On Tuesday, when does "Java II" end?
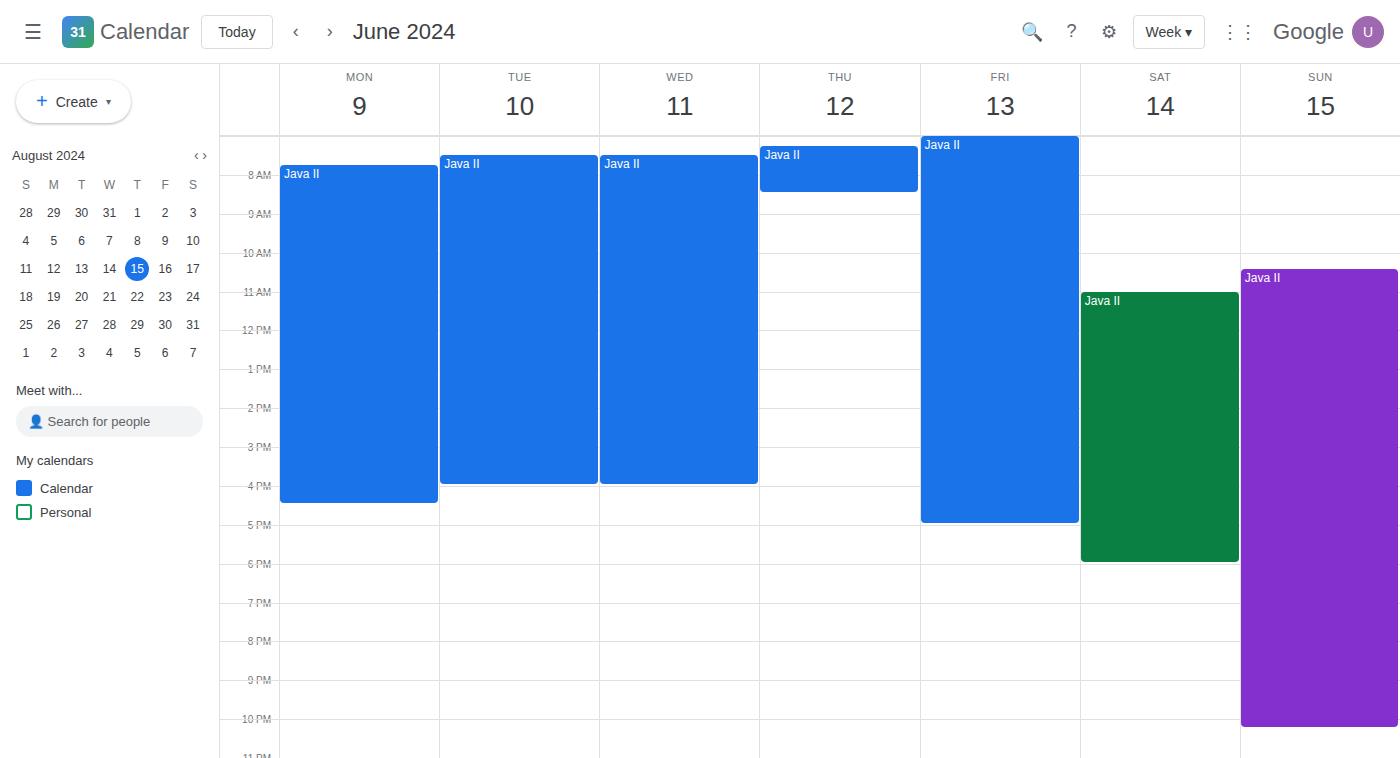
4:00 PM